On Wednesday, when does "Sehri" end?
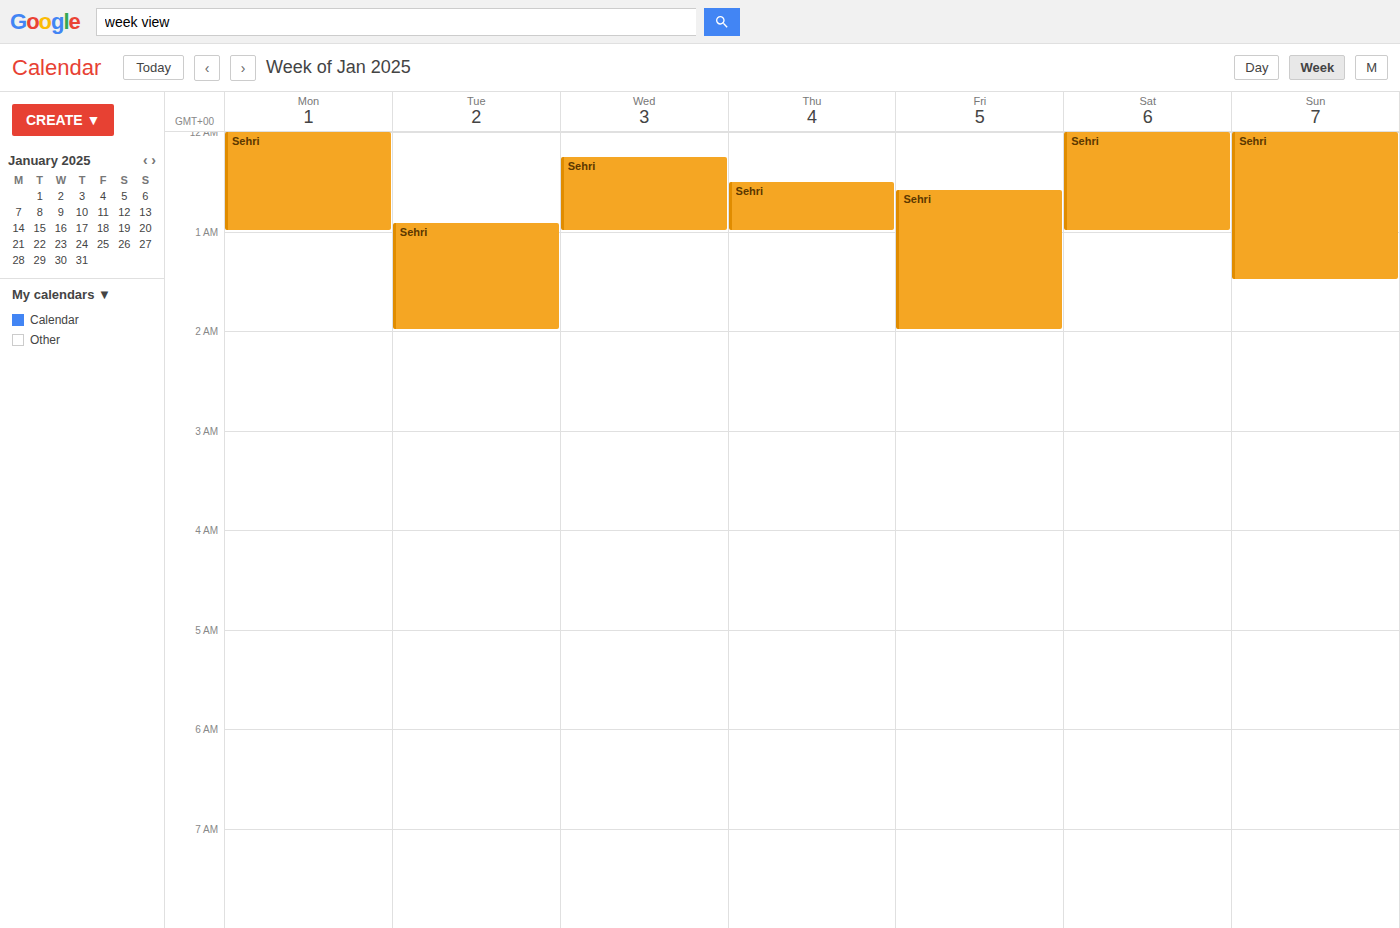
1:00 AM